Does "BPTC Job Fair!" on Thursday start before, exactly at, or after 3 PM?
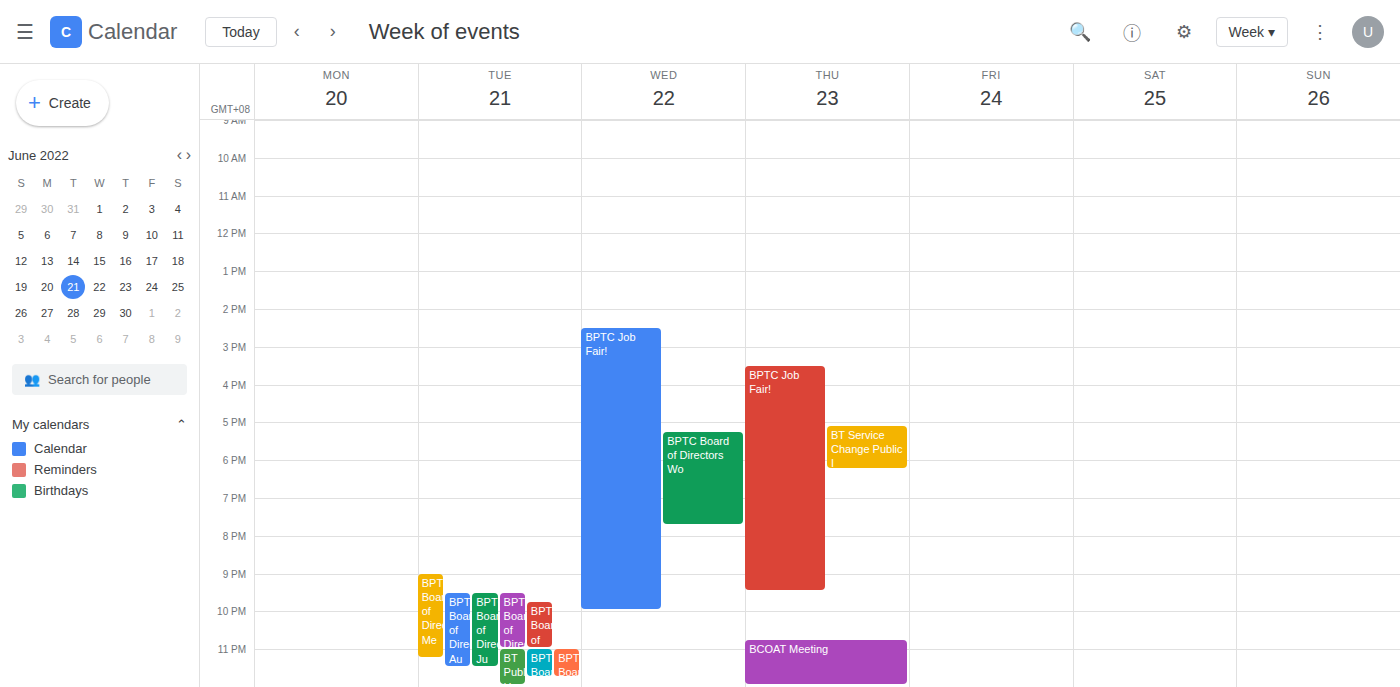
3:30 PM -- after 3 PM, 30 minutes below the 3 PM line.